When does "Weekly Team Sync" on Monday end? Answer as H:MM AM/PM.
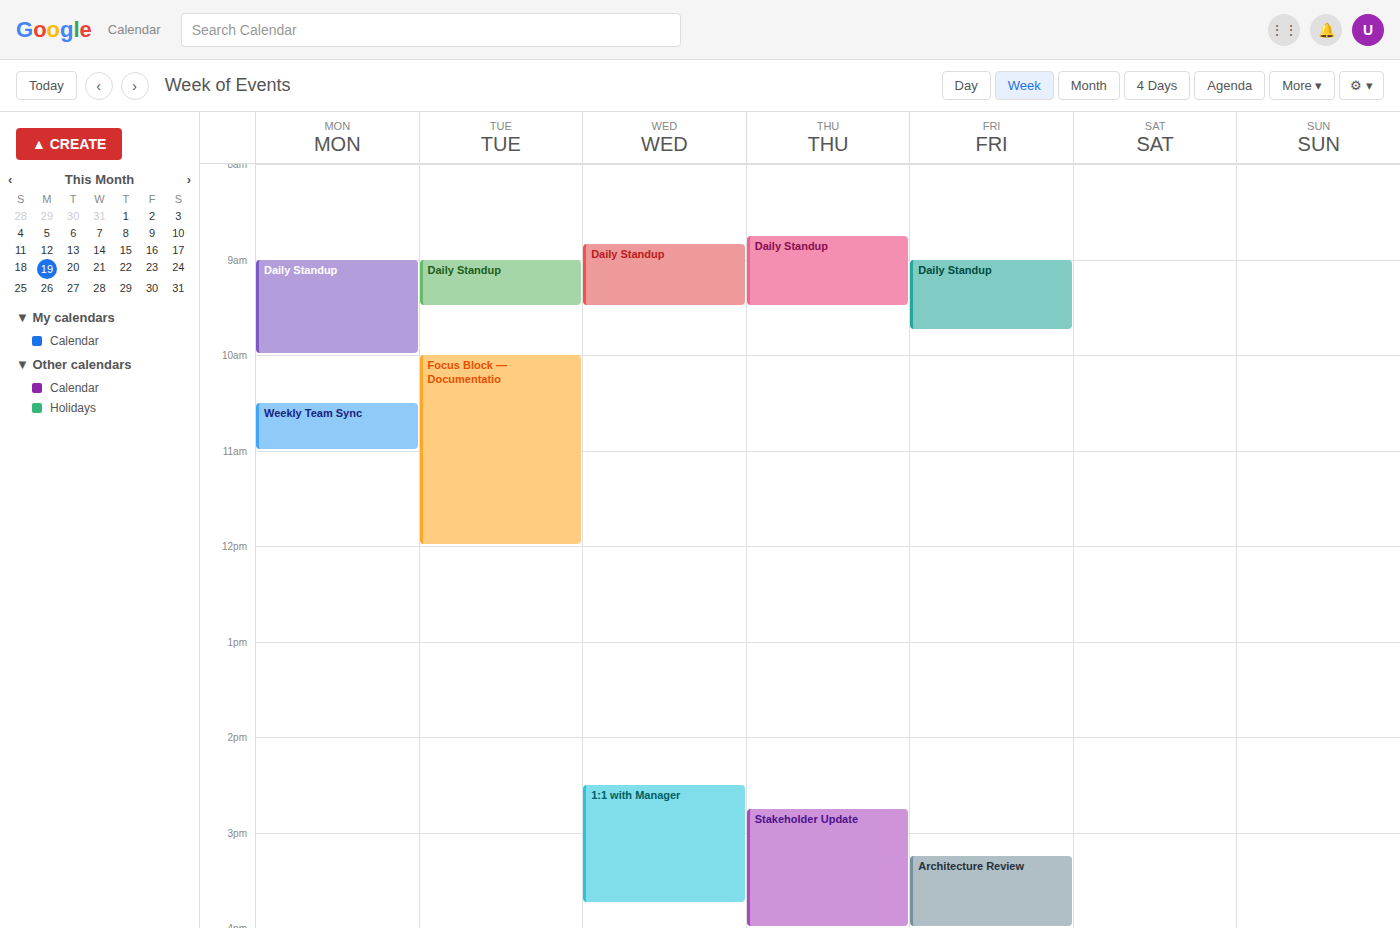
11:00 AM